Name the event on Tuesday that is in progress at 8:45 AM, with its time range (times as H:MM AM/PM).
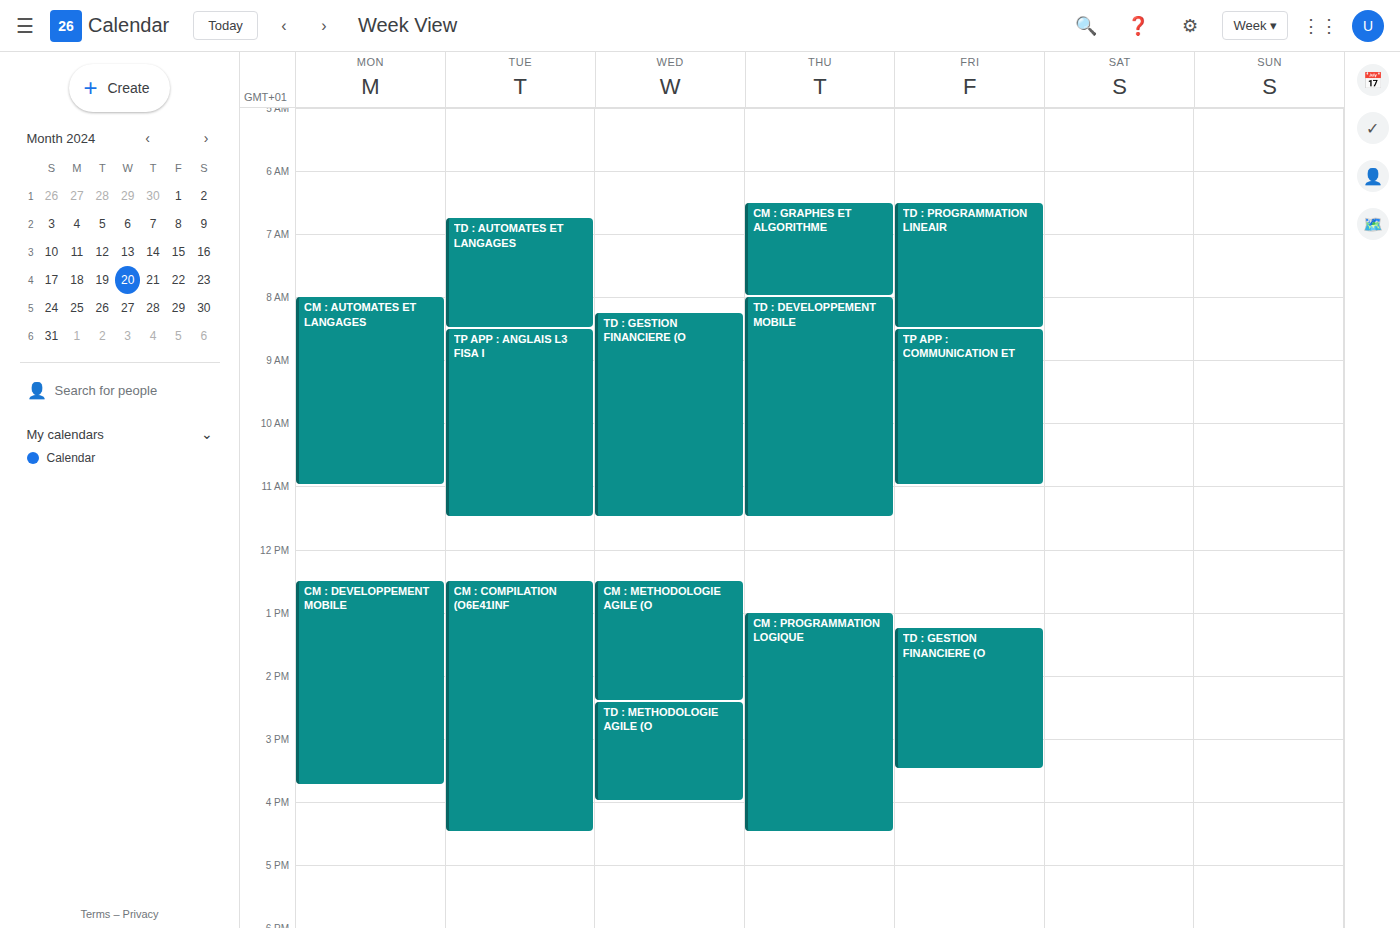
"TP APP : ANGLAIS L3 FISA I", 8:30 AM to 11:30 AM